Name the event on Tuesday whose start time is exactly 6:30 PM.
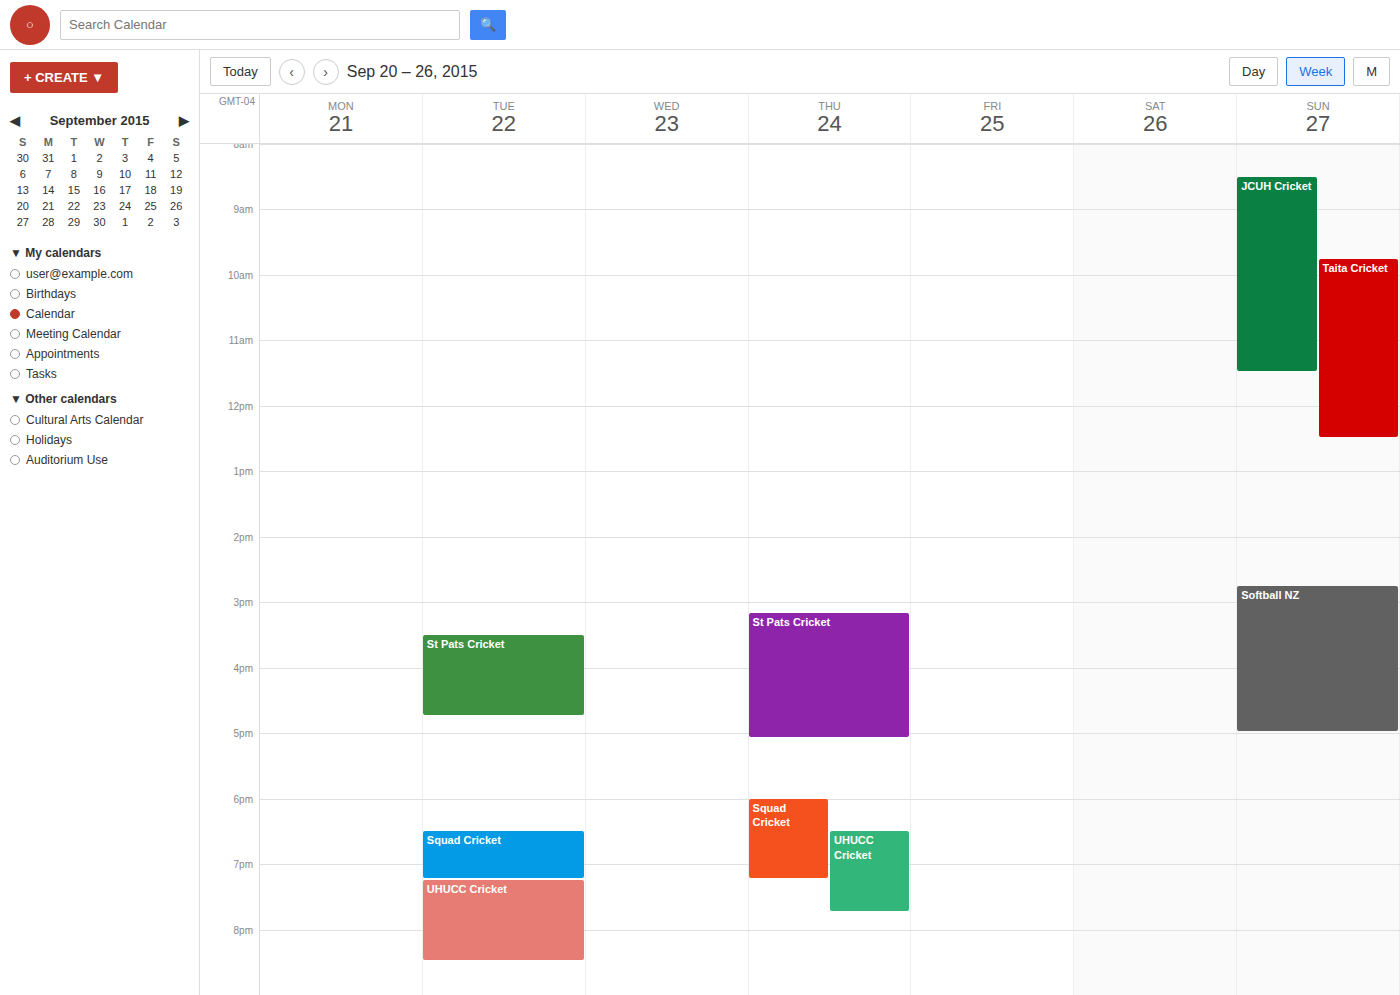
"Squad Cricket"